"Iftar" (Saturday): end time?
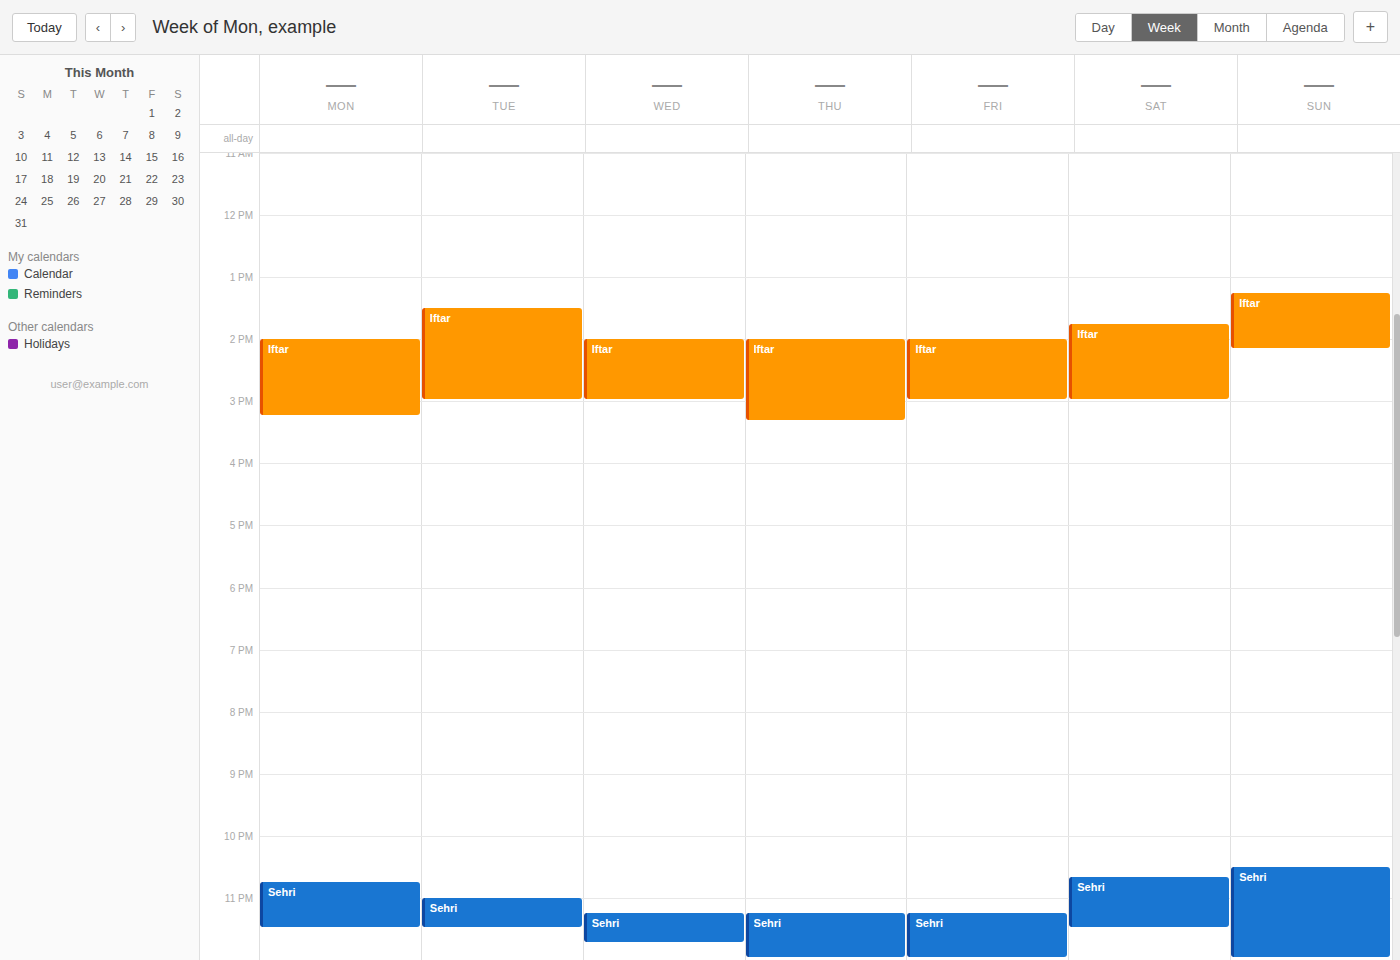
15:00